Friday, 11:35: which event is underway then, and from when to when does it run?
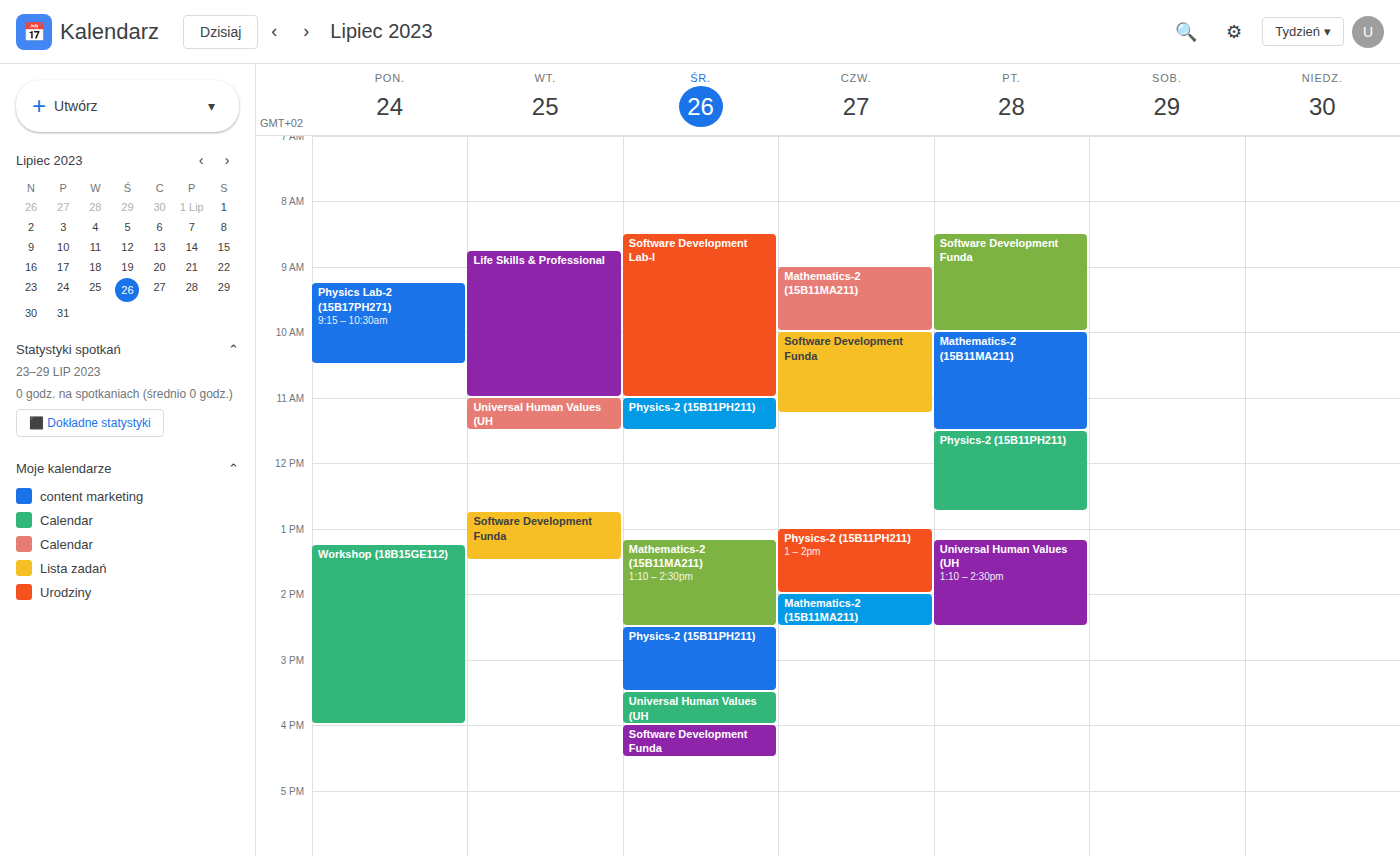
"Physics-2 (15B11PH211)", 11:30 to 12:45